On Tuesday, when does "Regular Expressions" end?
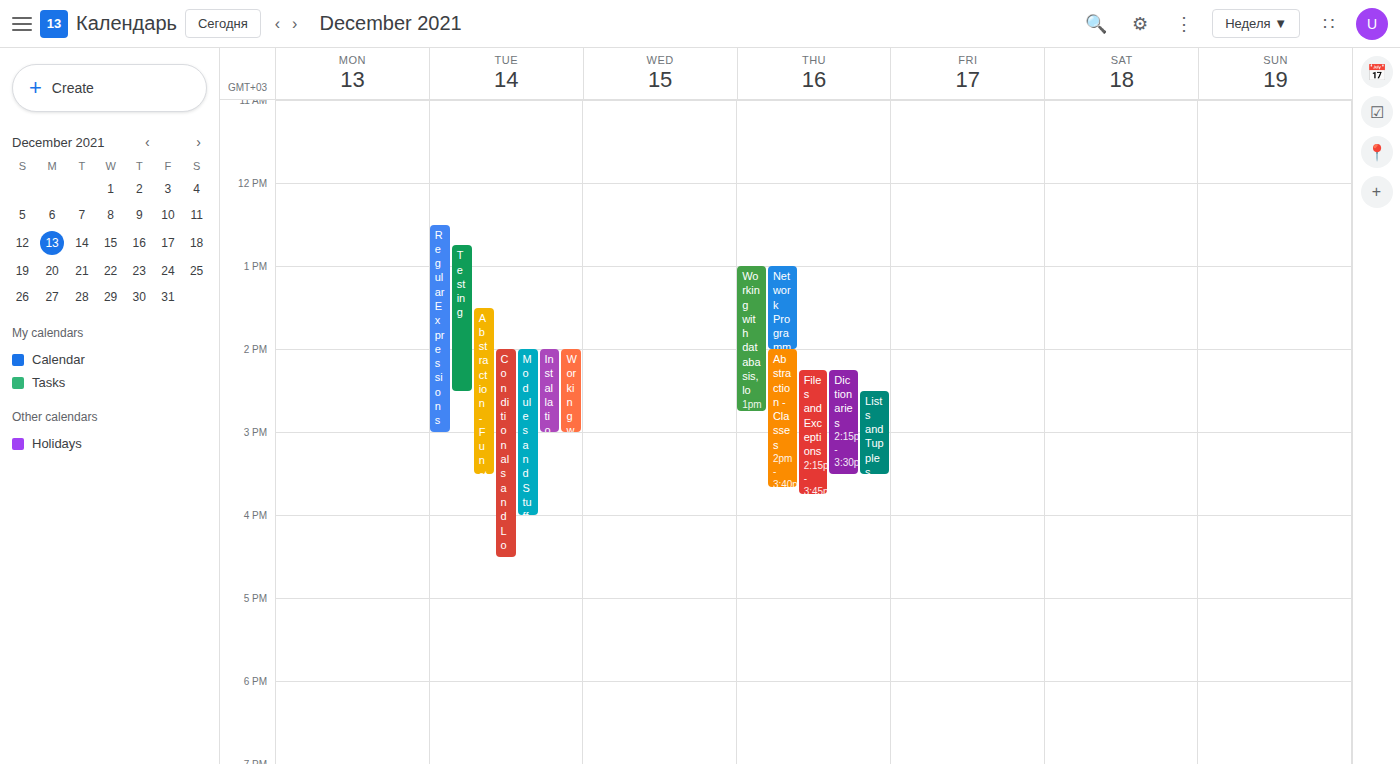
3:00 PM